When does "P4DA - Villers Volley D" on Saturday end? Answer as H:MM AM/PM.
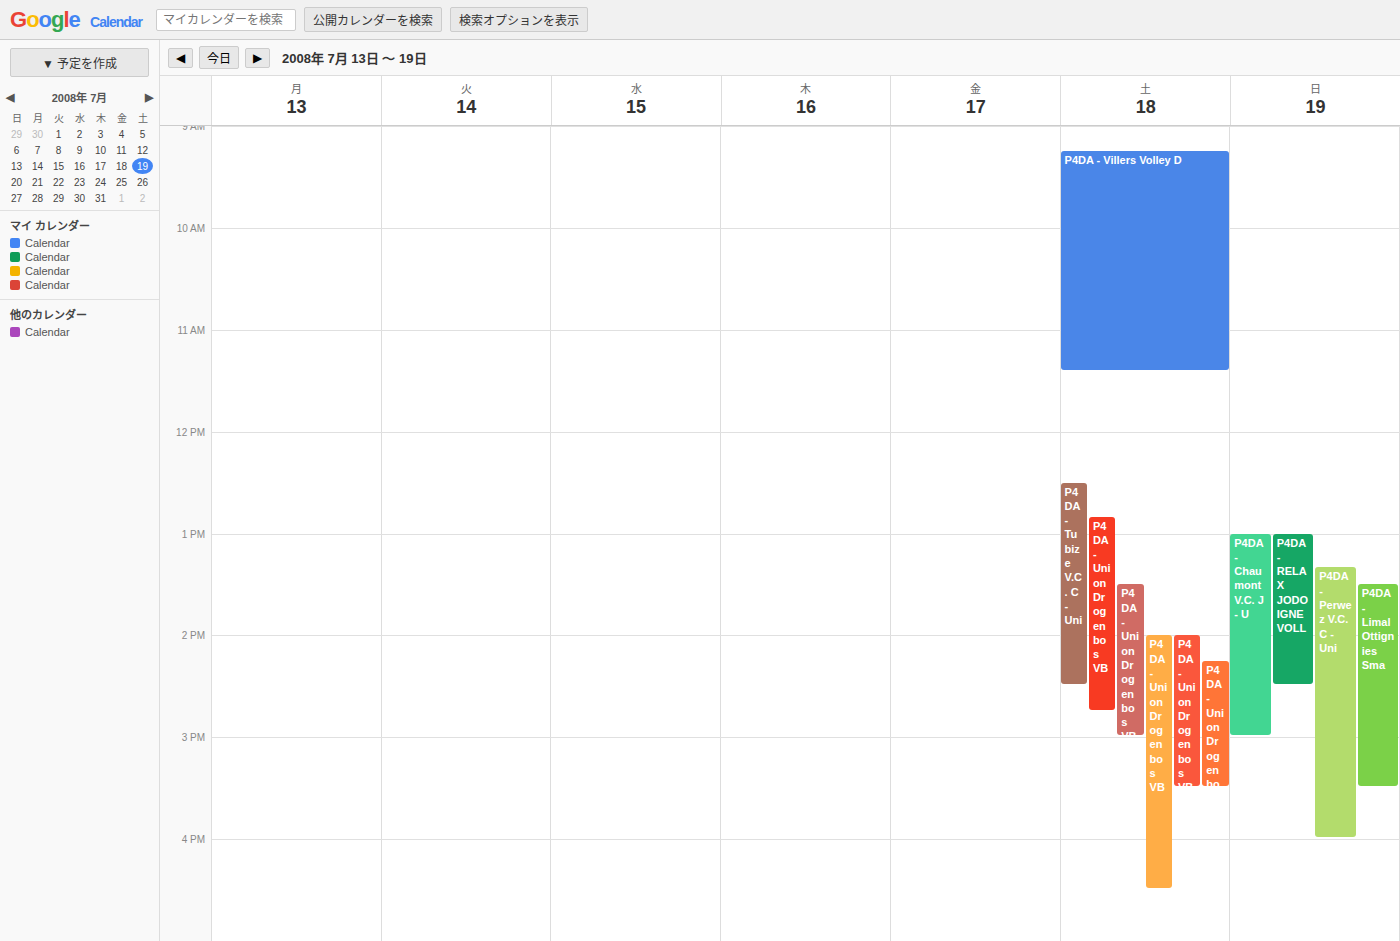
11:25 AM